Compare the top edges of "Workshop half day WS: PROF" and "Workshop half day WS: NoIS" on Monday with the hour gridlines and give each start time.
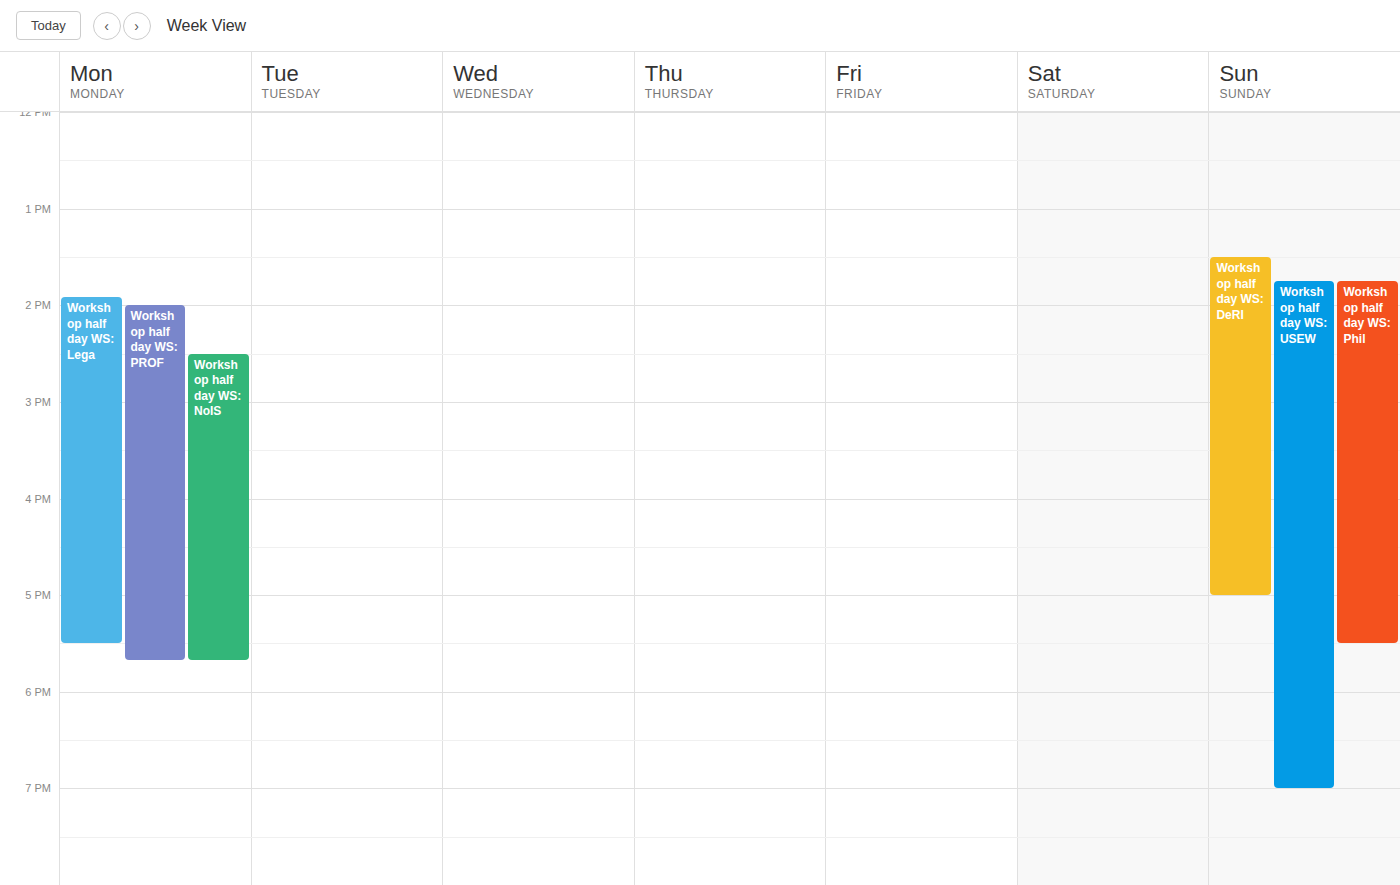
"Workshop half day WS: PROF": 14:00, exactly on the 14:00 line. "Workshop half day WS: NoIS": 14:30, halfway between the 14:00 and 15:00 lines.